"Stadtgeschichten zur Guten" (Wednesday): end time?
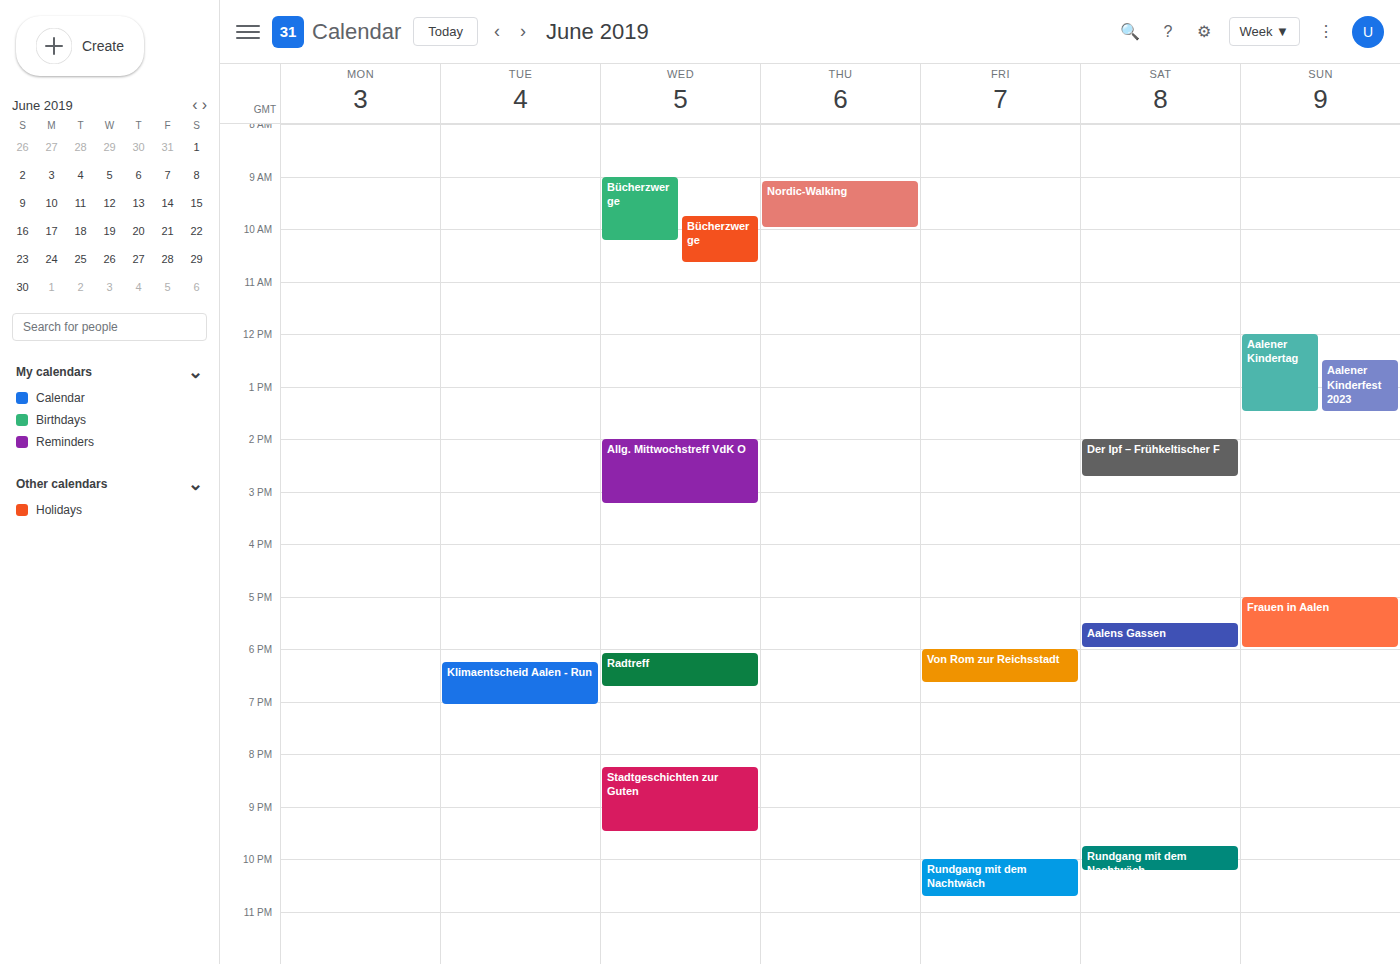
21:30